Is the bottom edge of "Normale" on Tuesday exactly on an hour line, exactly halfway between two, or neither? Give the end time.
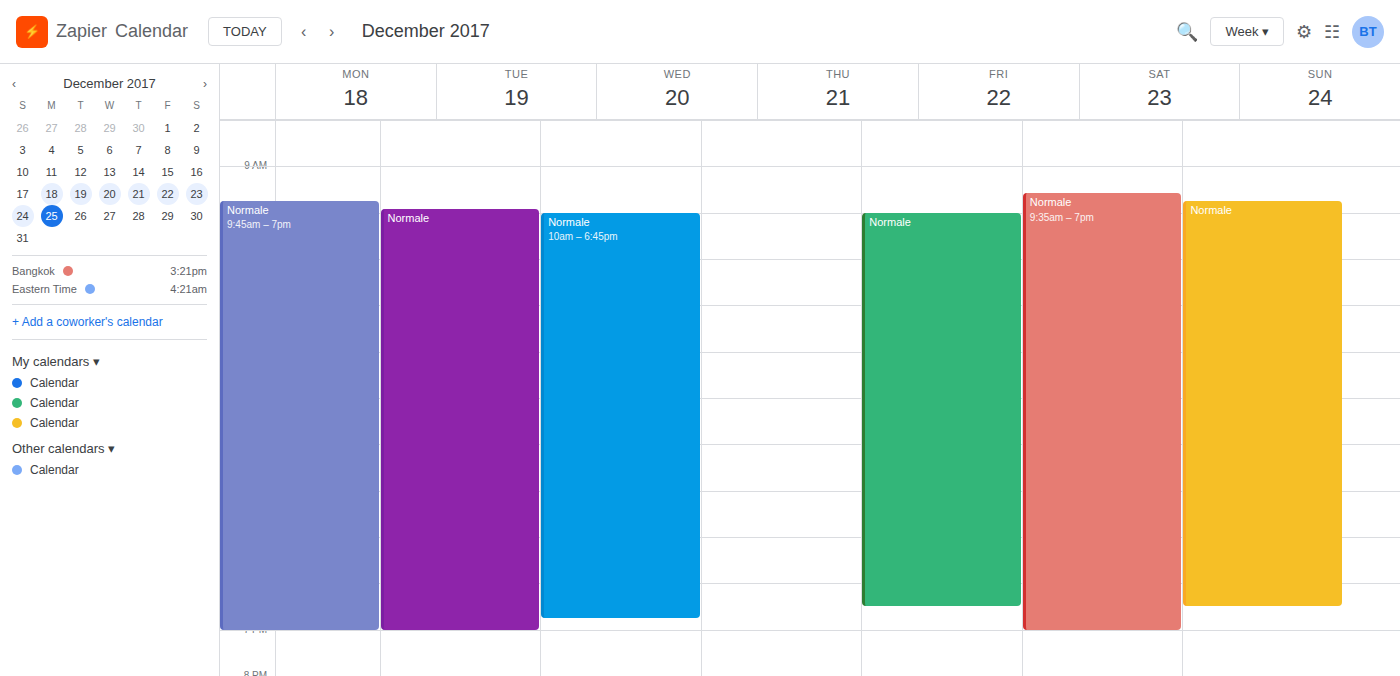
7:00 PM -- exactly on the 7 PM line.